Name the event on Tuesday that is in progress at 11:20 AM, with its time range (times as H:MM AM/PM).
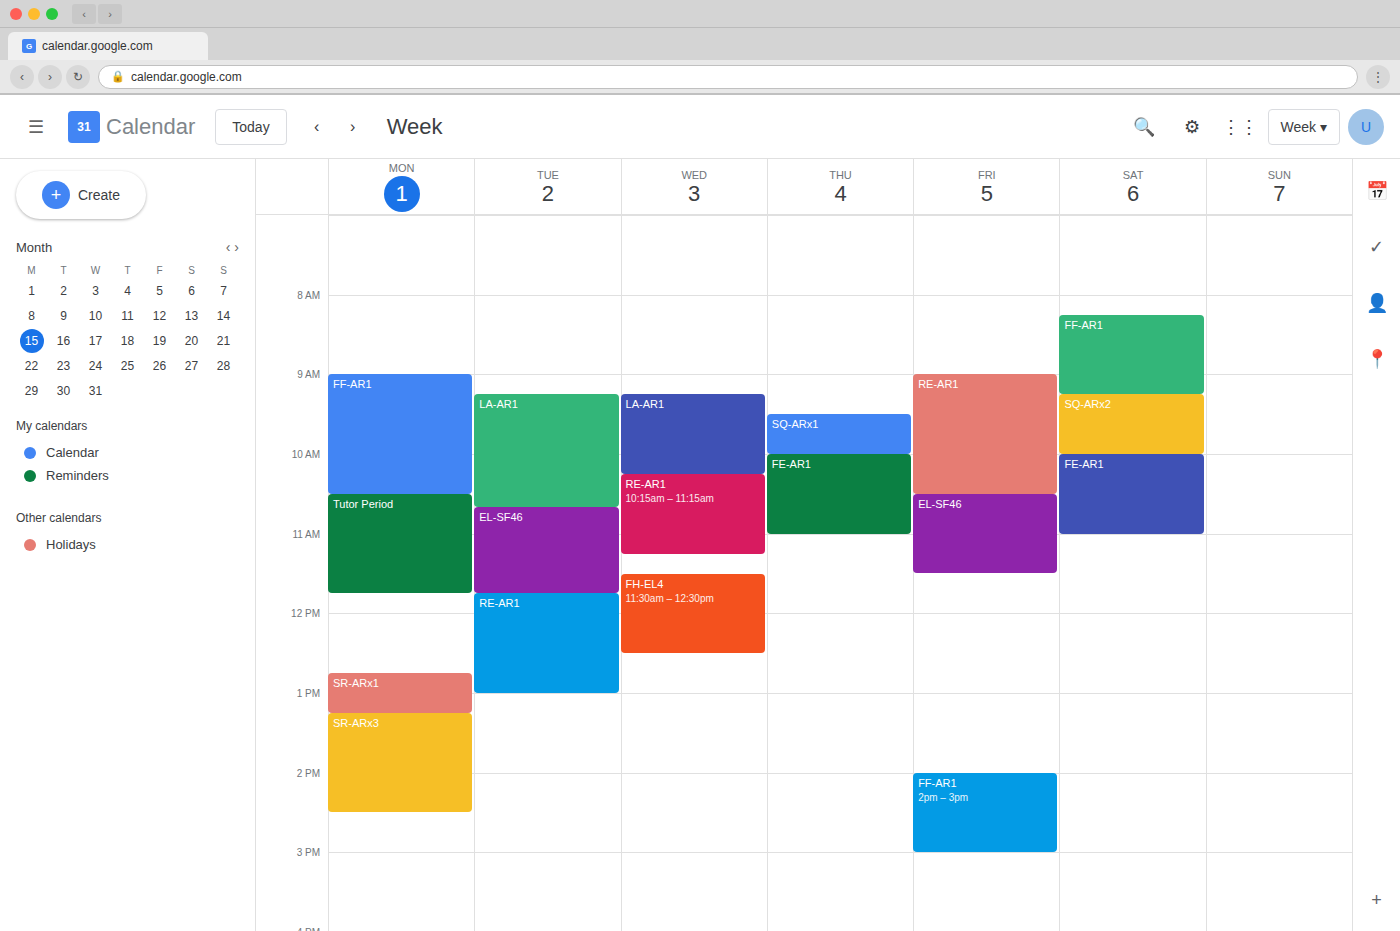
"EL-SF46", 10:40 AM to 11:45 AM